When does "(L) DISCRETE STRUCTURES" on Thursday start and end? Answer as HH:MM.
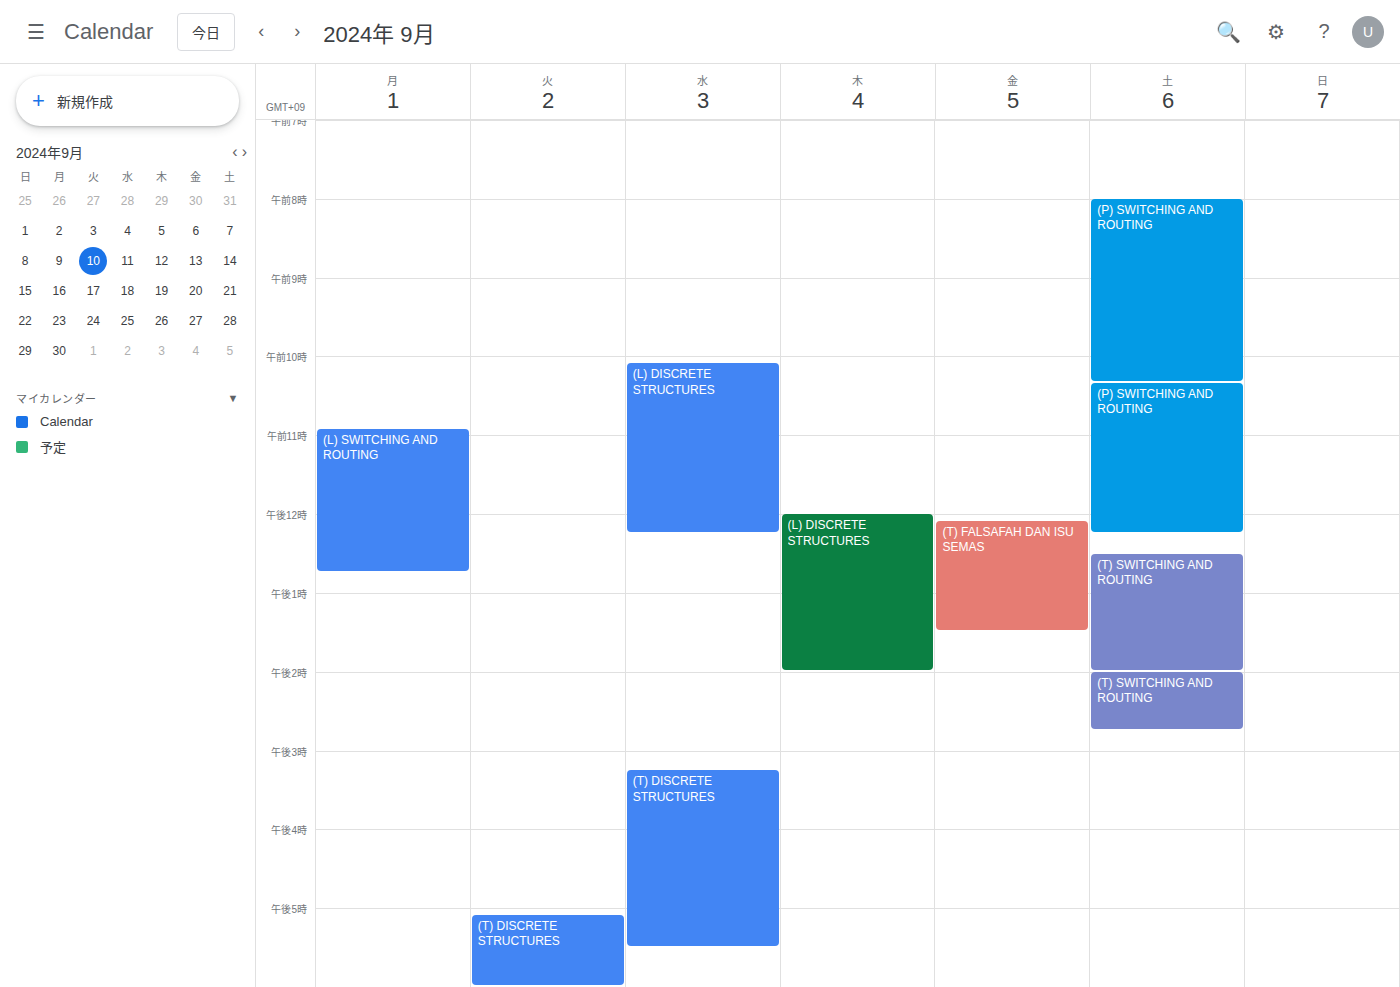
12:00 to 14:00